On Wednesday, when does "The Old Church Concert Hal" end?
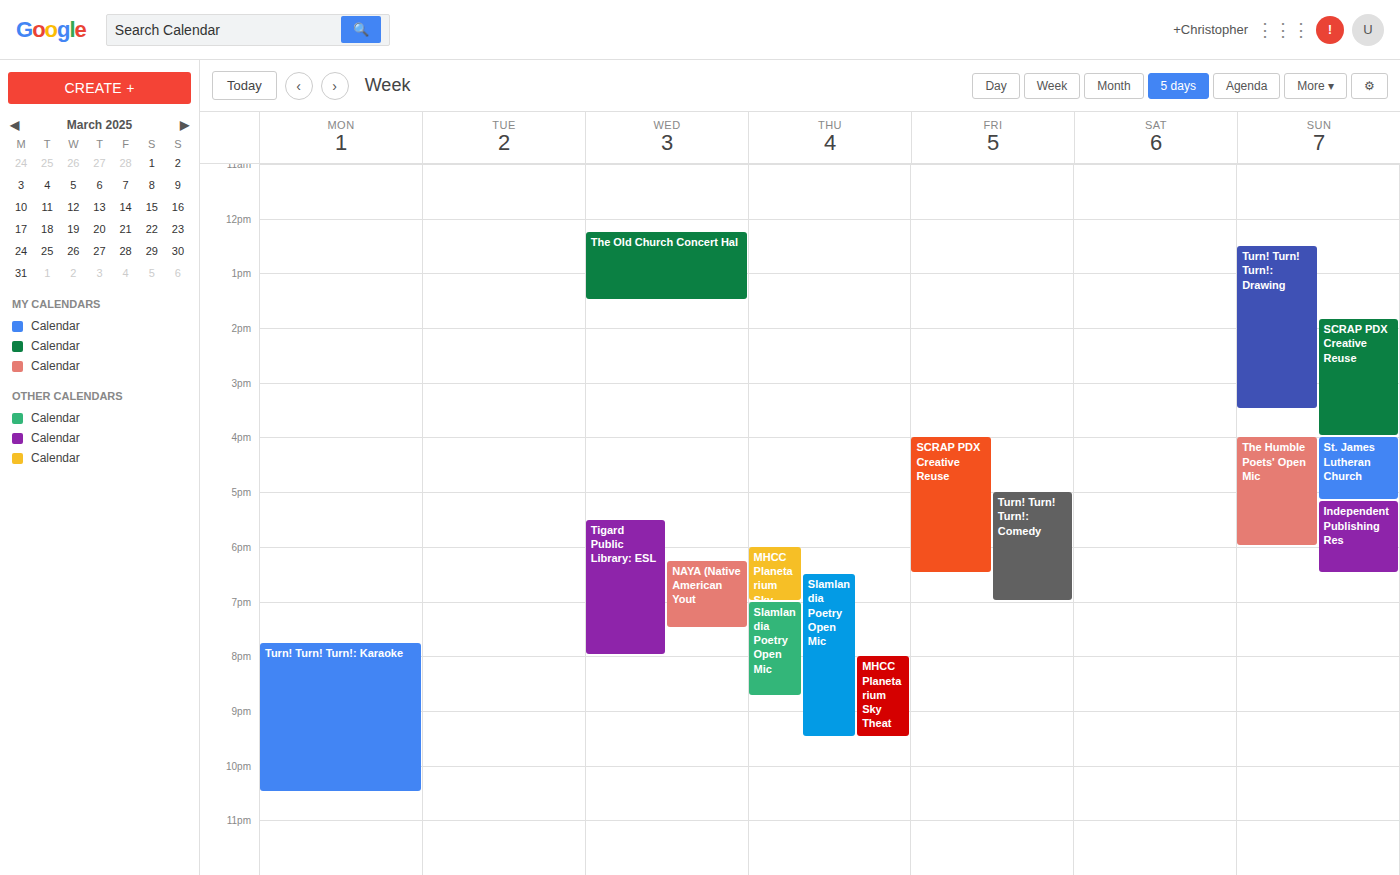
1:30 PM